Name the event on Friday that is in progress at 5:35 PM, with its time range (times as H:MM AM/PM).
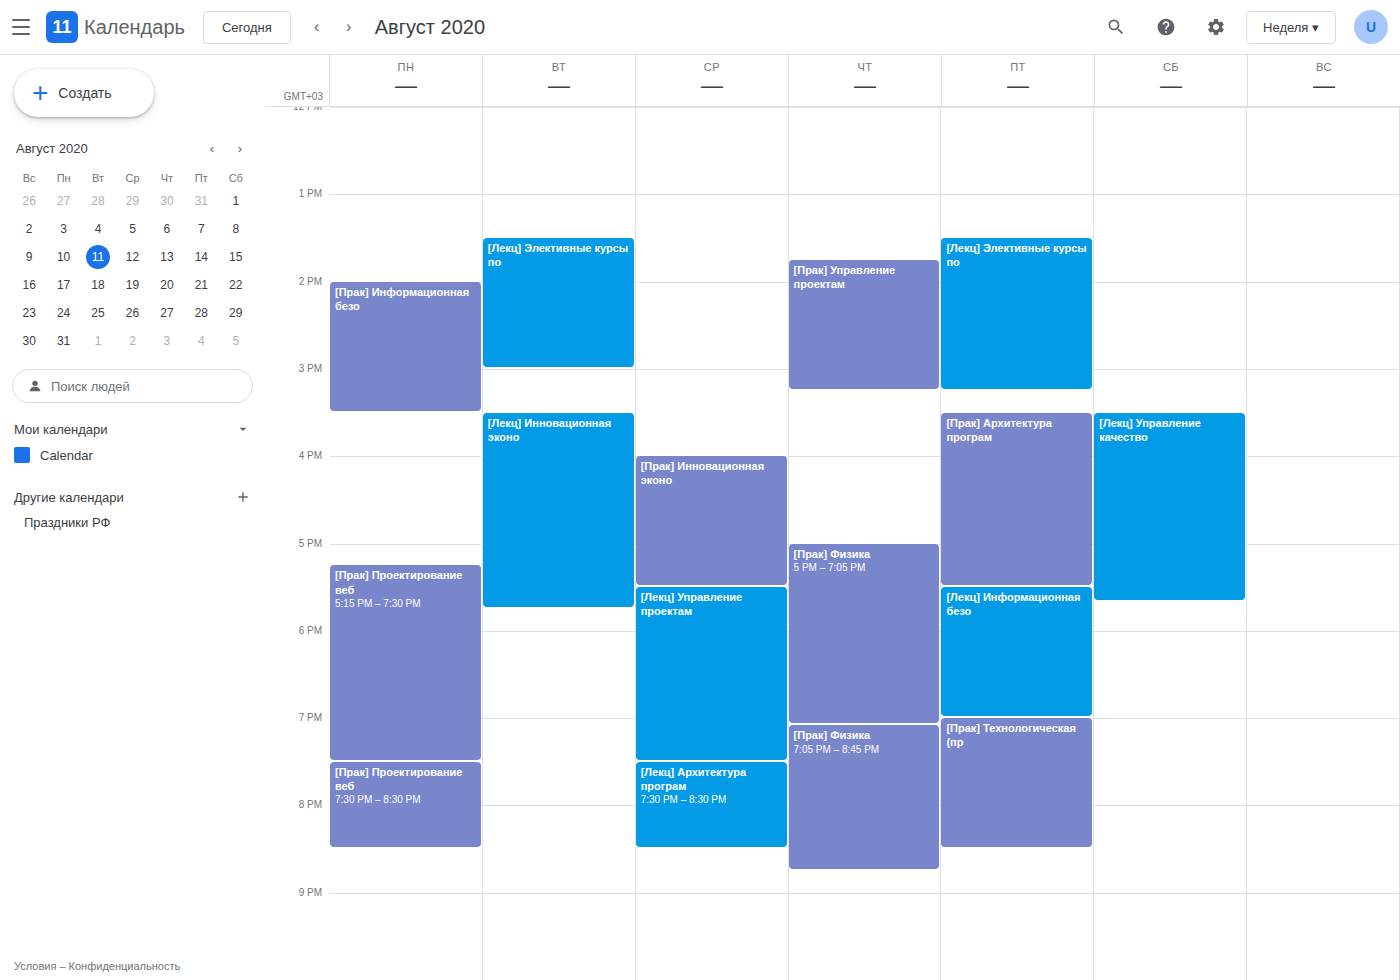
"[Лекц] Информационная безо", 5:30 PM to 7:00 PM